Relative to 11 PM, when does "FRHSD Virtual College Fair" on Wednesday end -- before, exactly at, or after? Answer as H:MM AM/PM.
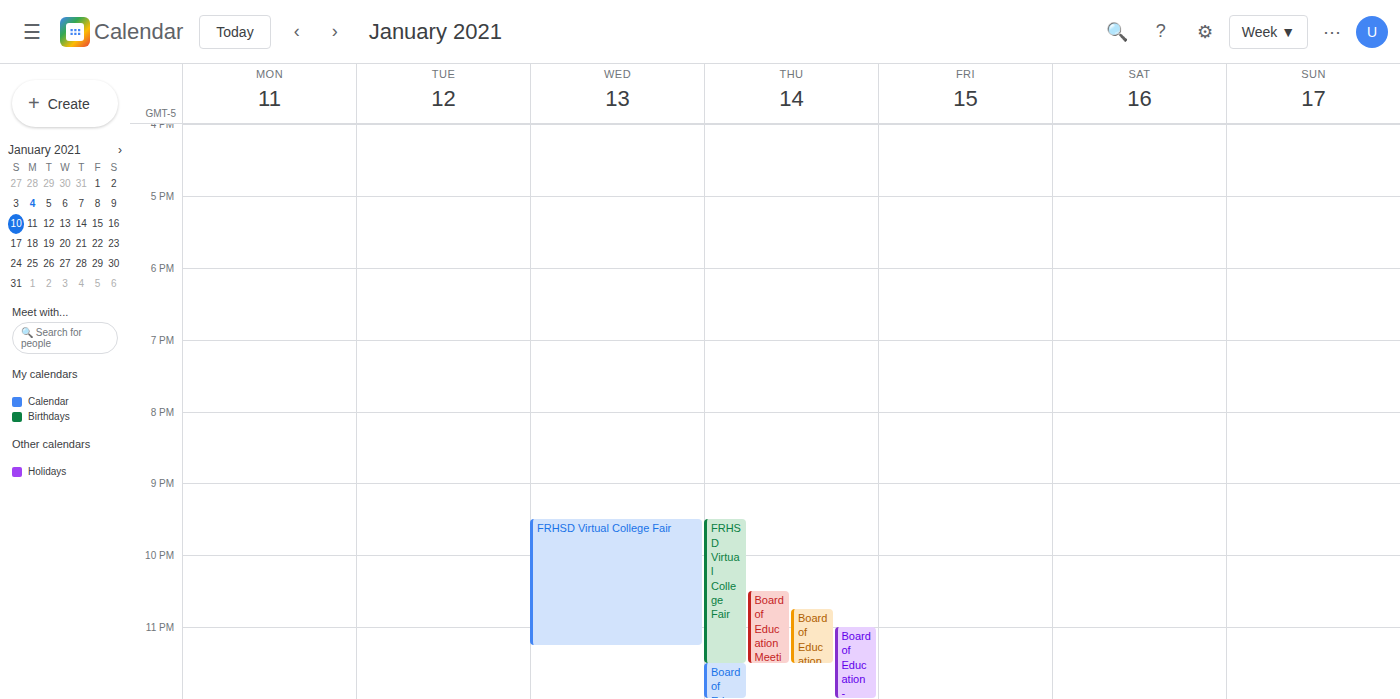
11:15 PM -- after 11 PM, 15 minutes below the 11 PM line.